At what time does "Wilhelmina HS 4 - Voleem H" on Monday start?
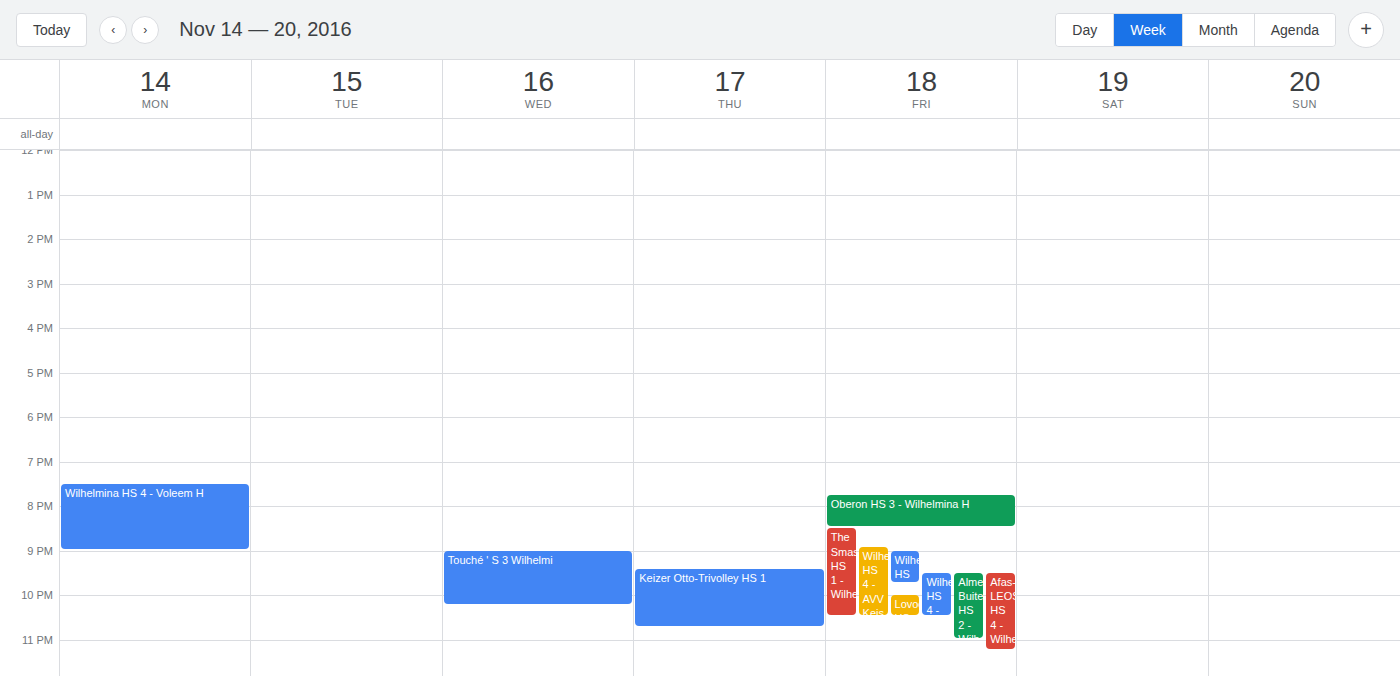
7:30 PM